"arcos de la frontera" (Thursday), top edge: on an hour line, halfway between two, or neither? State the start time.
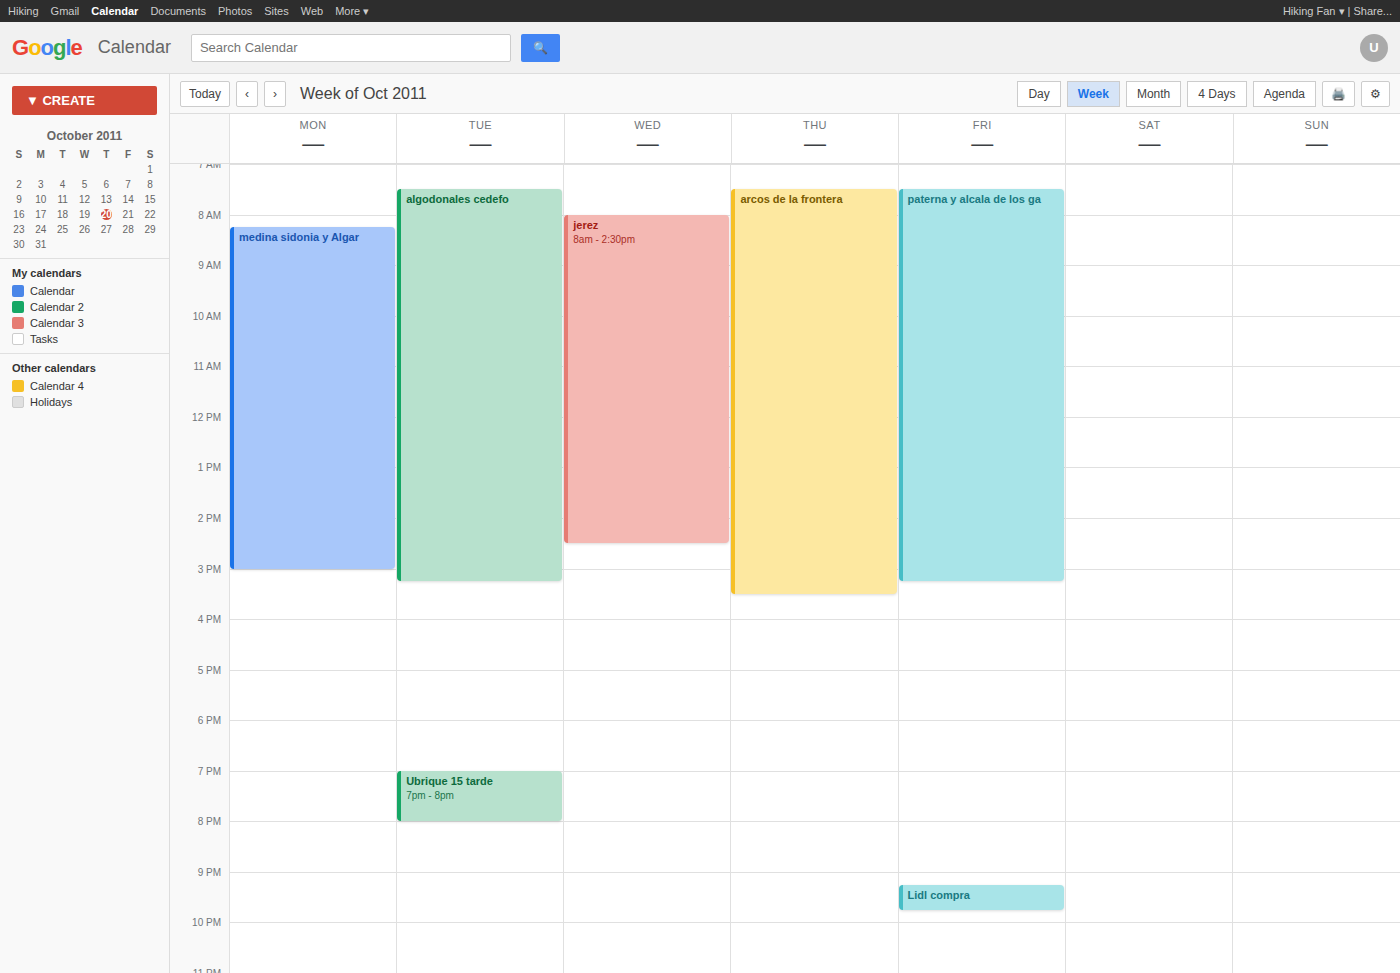
7:30 AM -- halfway between the 7 AM and 8 AM lines.